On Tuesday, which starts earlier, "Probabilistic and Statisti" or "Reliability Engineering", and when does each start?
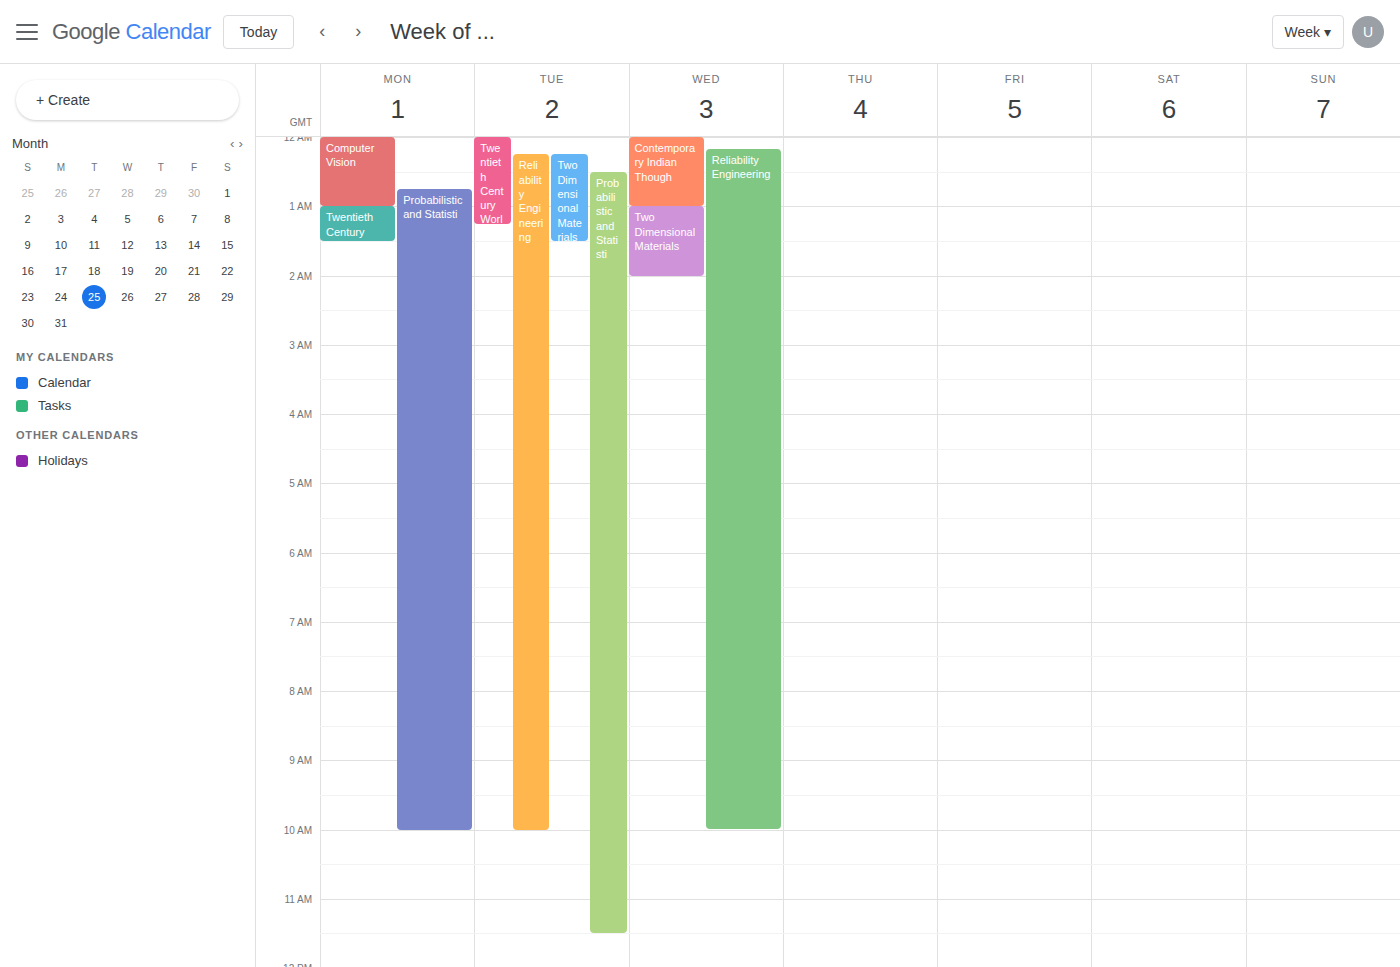
"Reliability Engineering" 12:15 AM; "Probabilistic and Statisti" 12:30 AM.